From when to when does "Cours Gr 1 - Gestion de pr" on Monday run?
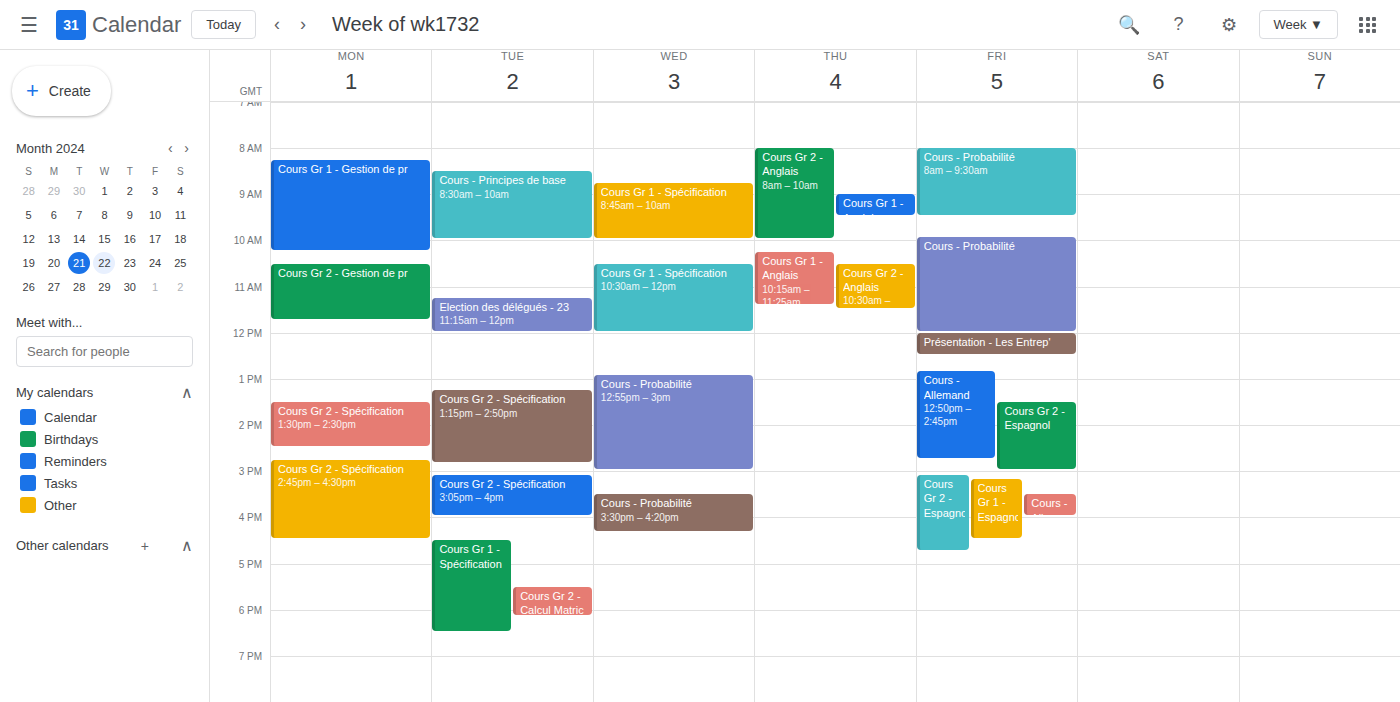
8:15 AM to 10:15 AM